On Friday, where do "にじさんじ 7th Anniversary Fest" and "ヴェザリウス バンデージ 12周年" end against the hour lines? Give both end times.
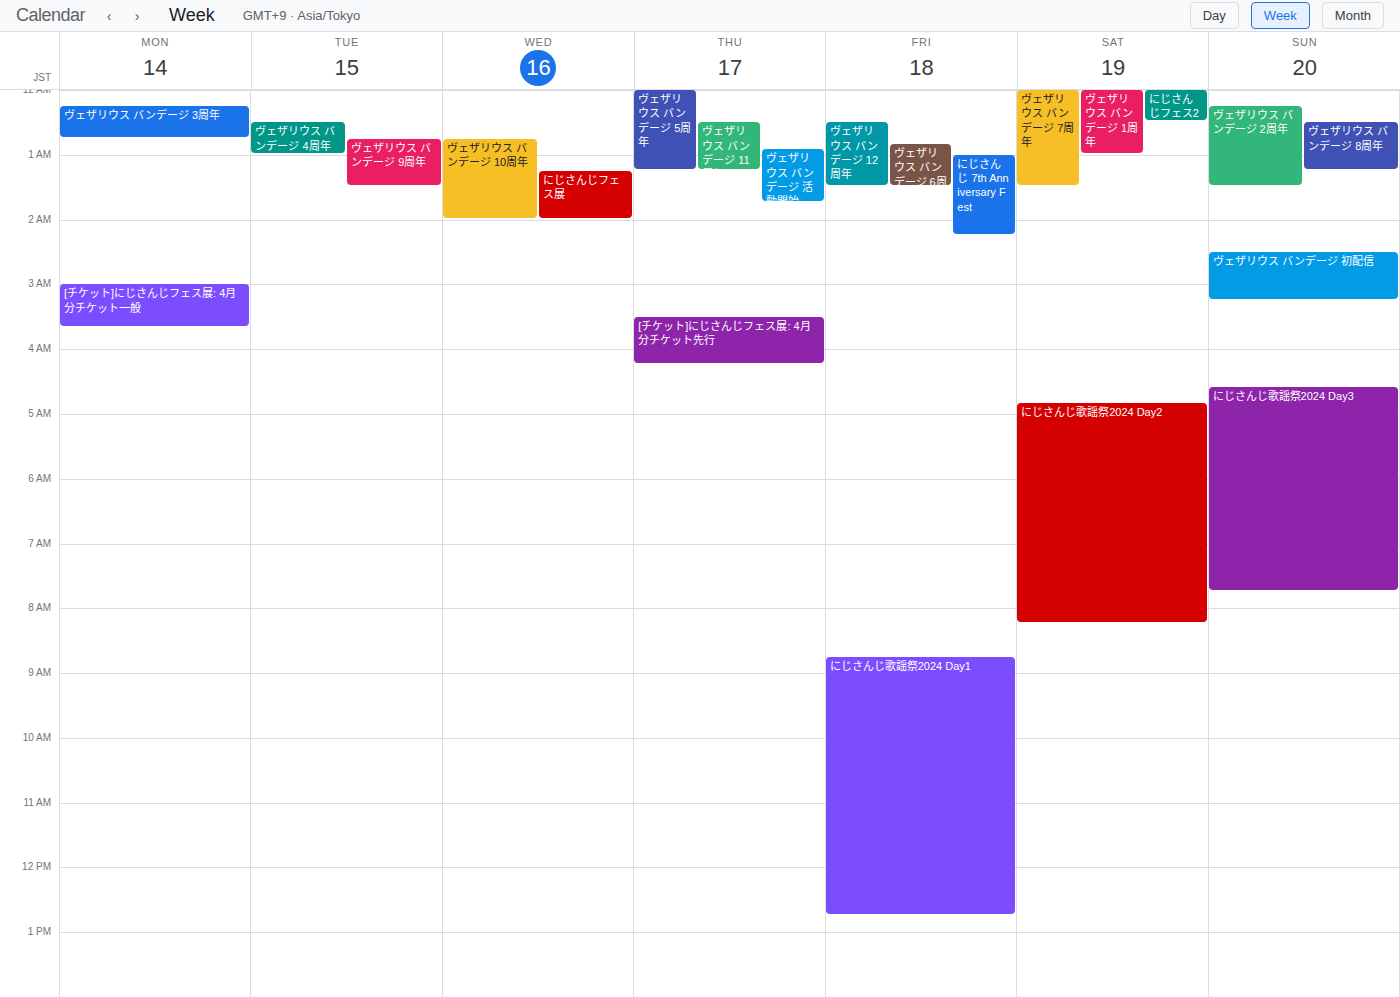
"にじさんじ 7th Anniversary Fest": 2:15 AM, neither: a quarter of the way from the 2 AM line to the 3 AM line. "ヴェザリウス バンデージ 12周年": 1:30 AM, halfway between the 1 AM and 2 AM lines.